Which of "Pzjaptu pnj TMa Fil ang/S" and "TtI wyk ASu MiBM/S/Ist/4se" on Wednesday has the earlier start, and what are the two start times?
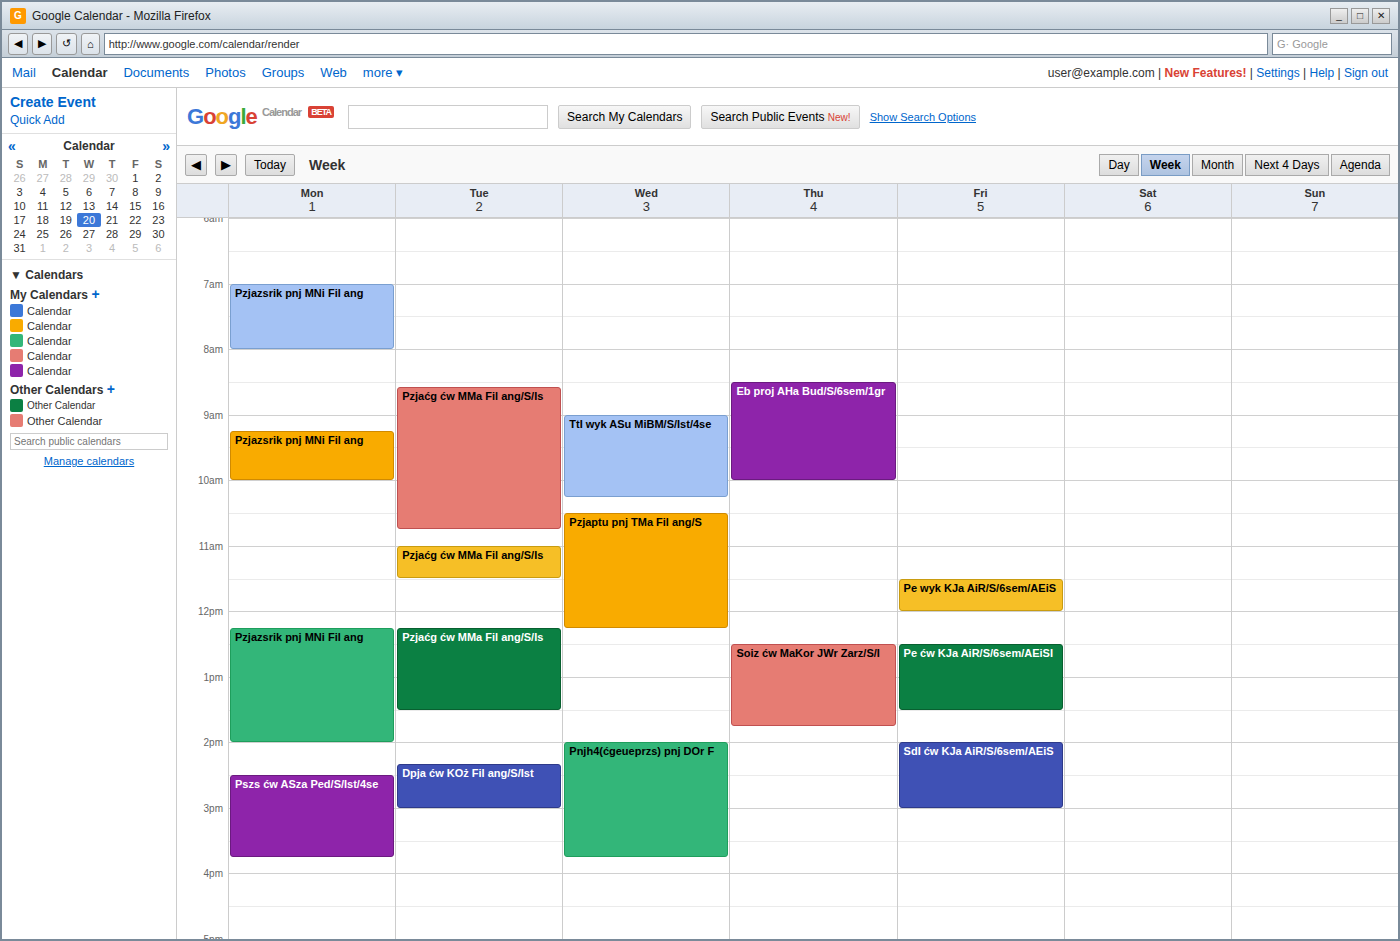
"TtI wyk ASu MiBM/S/Ist/4se" 9:00 AM; "Pzjaptu pnj TMa Fil ang/S" 10:30 AM.